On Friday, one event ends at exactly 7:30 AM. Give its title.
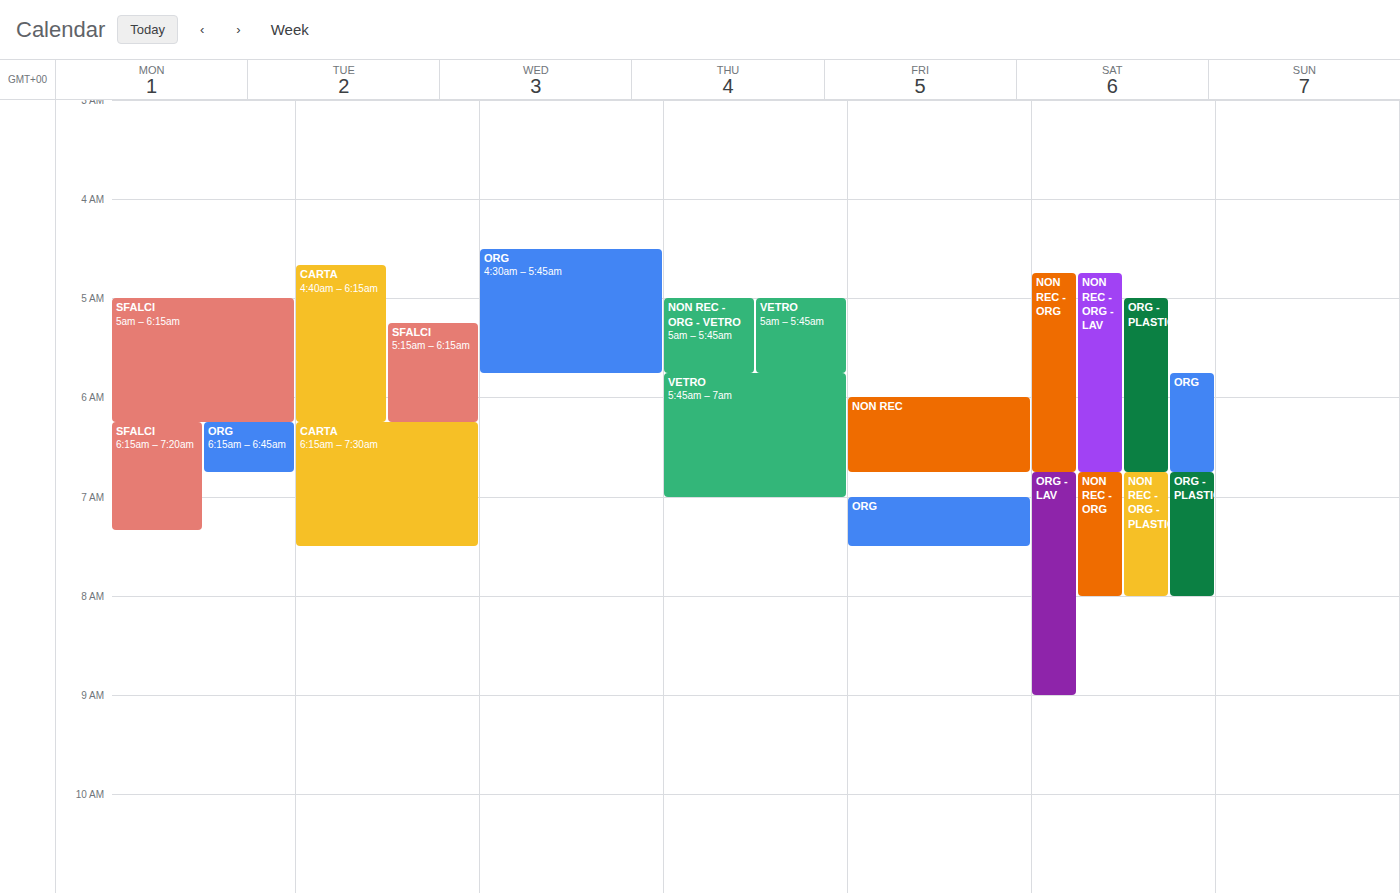
"ORG"